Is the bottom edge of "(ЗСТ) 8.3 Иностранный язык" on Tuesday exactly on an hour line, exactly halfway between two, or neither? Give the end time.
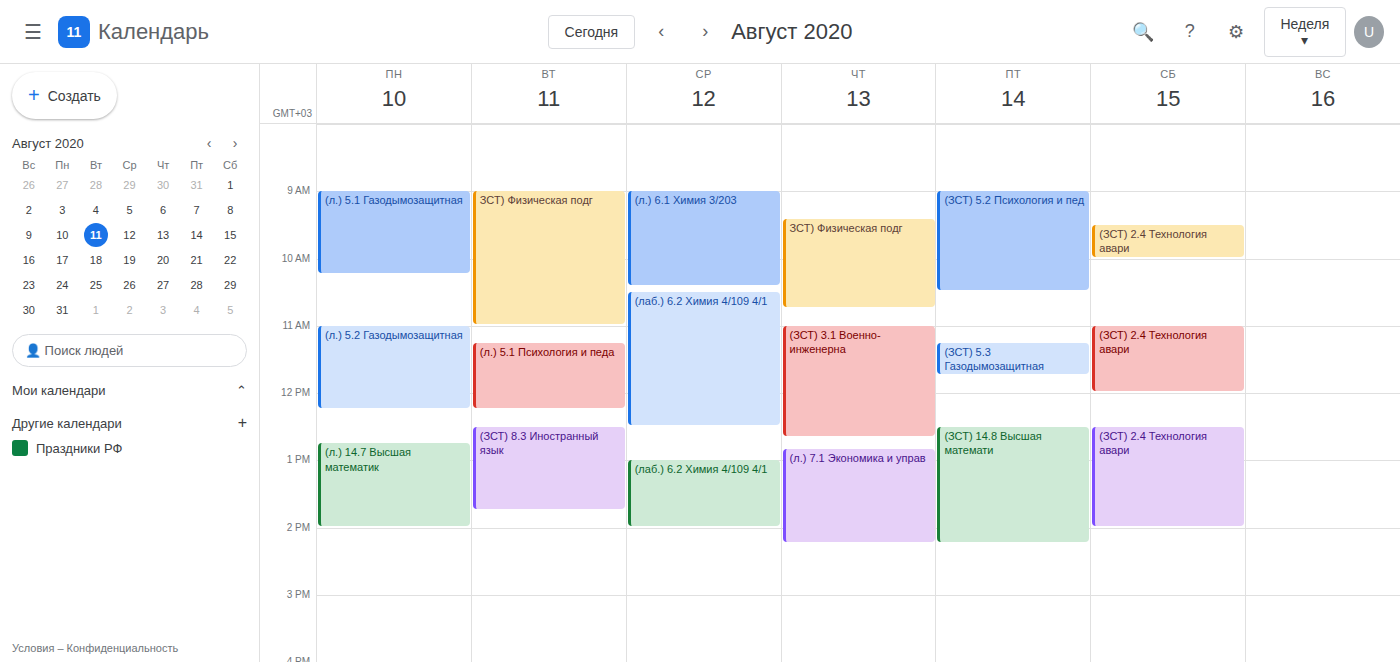
1:45 PM -- neither: three quarters of the way from the 1 PM line to the 2 PM line.